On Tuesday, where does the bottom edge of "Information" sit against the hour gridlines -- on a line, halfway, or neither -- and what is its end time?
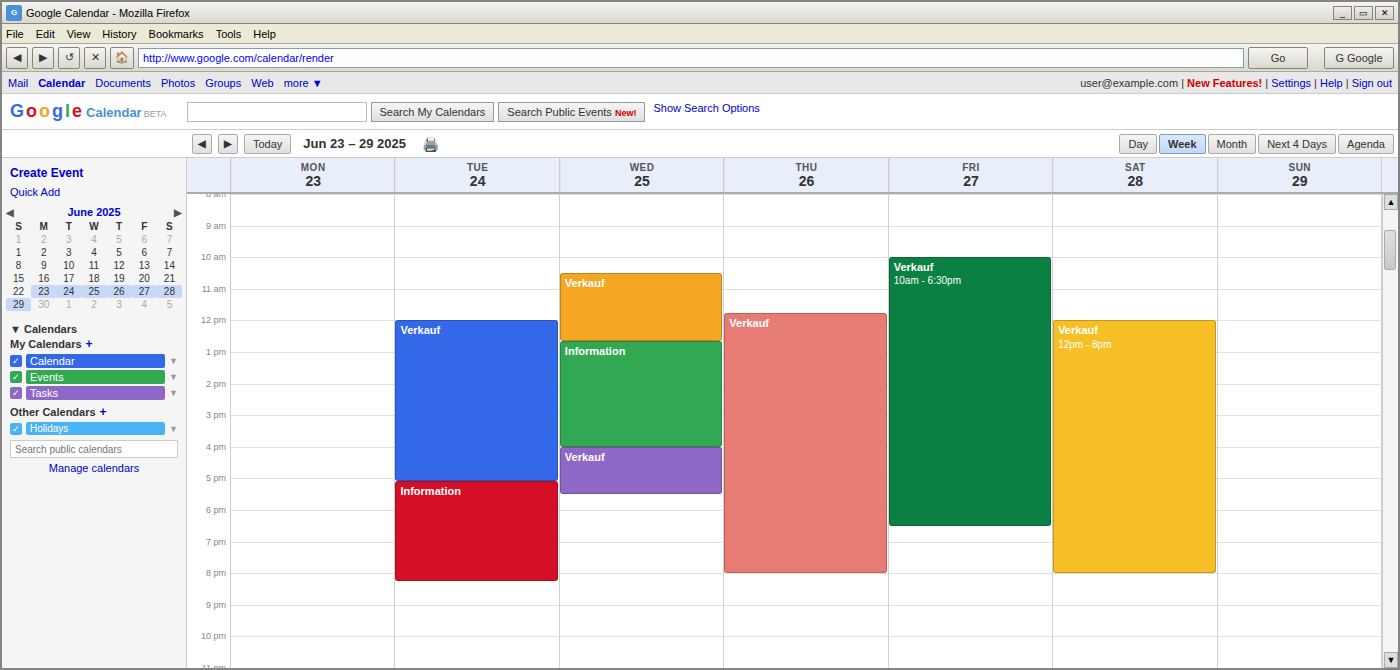
8:15 PM -- neither: a quarter of the way from the 8 PM line to the 9 PM line.